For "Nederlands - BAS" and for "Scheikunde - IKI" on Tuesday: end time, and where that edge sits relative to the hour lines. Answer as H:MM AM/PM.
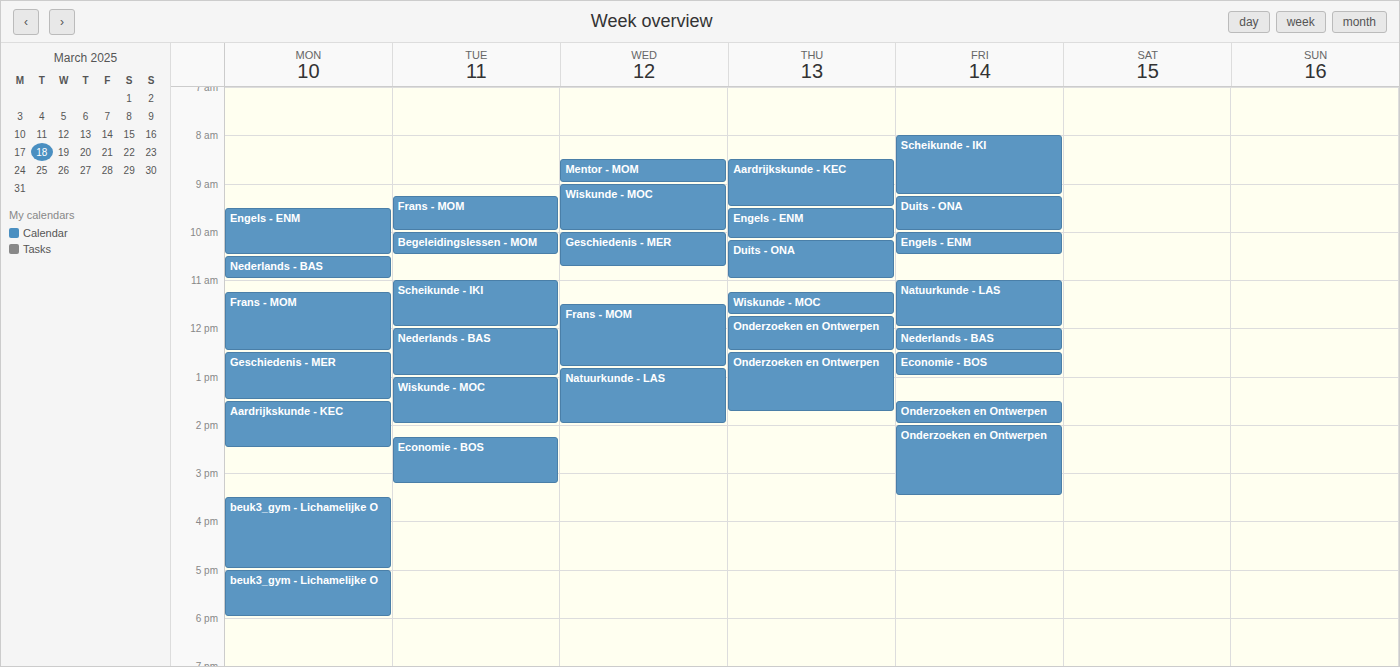
"Nederlands - BAS": 1:00 PM, exactly on the 1 PM line. "Scheikunde - IKI": 12:00 PM, exactly on the 12 PM line.